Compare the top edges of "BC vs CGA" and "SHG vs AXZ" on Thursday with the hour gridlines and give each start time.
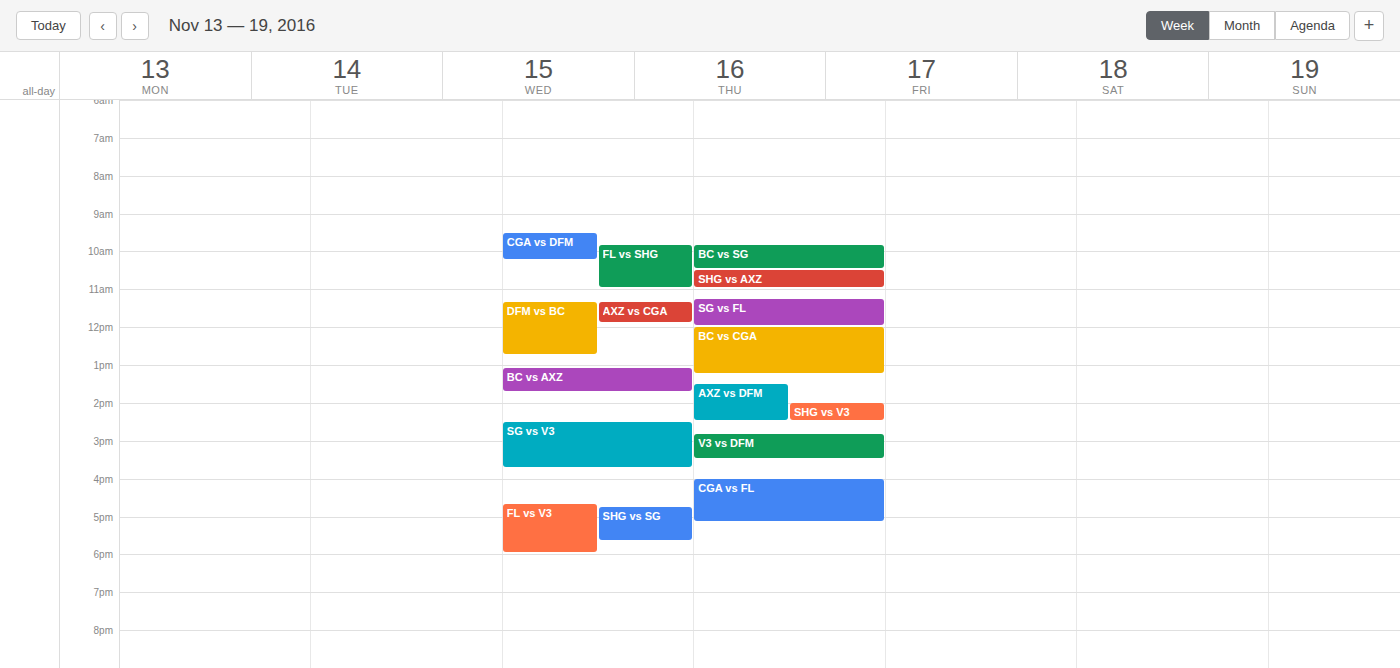
"BC vs CGA": 12:00 PM, exactly on the 12 PM line. "SHG vs AXZ": 10:30 AM, halfway between the 10 AM and 11 AM lines.